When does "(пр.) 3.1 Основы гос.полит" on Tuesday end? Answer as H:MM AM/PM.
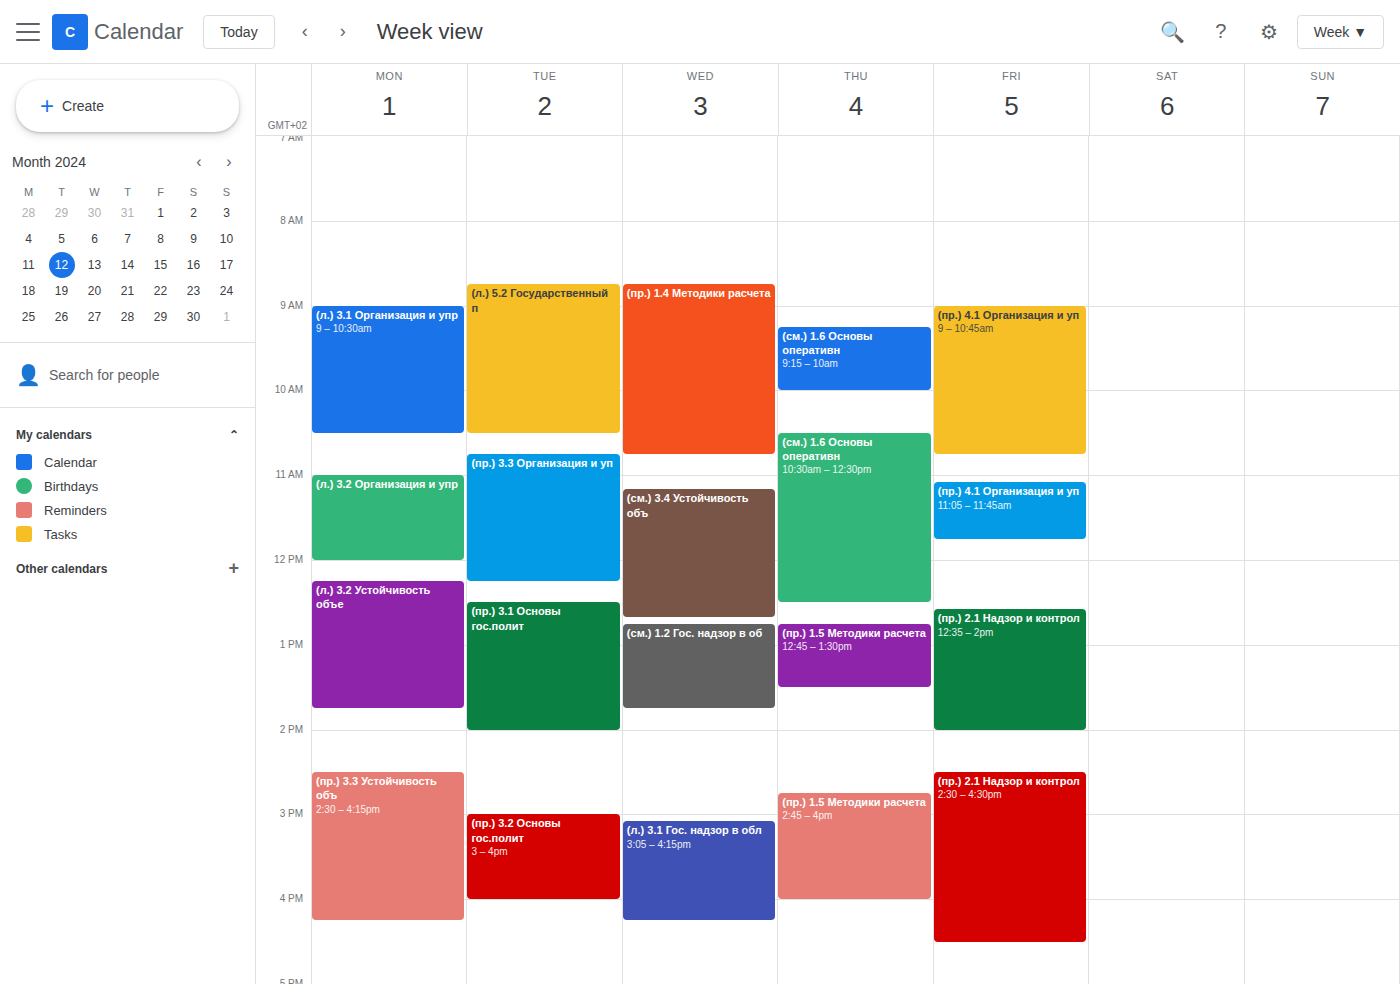
2:00 PM